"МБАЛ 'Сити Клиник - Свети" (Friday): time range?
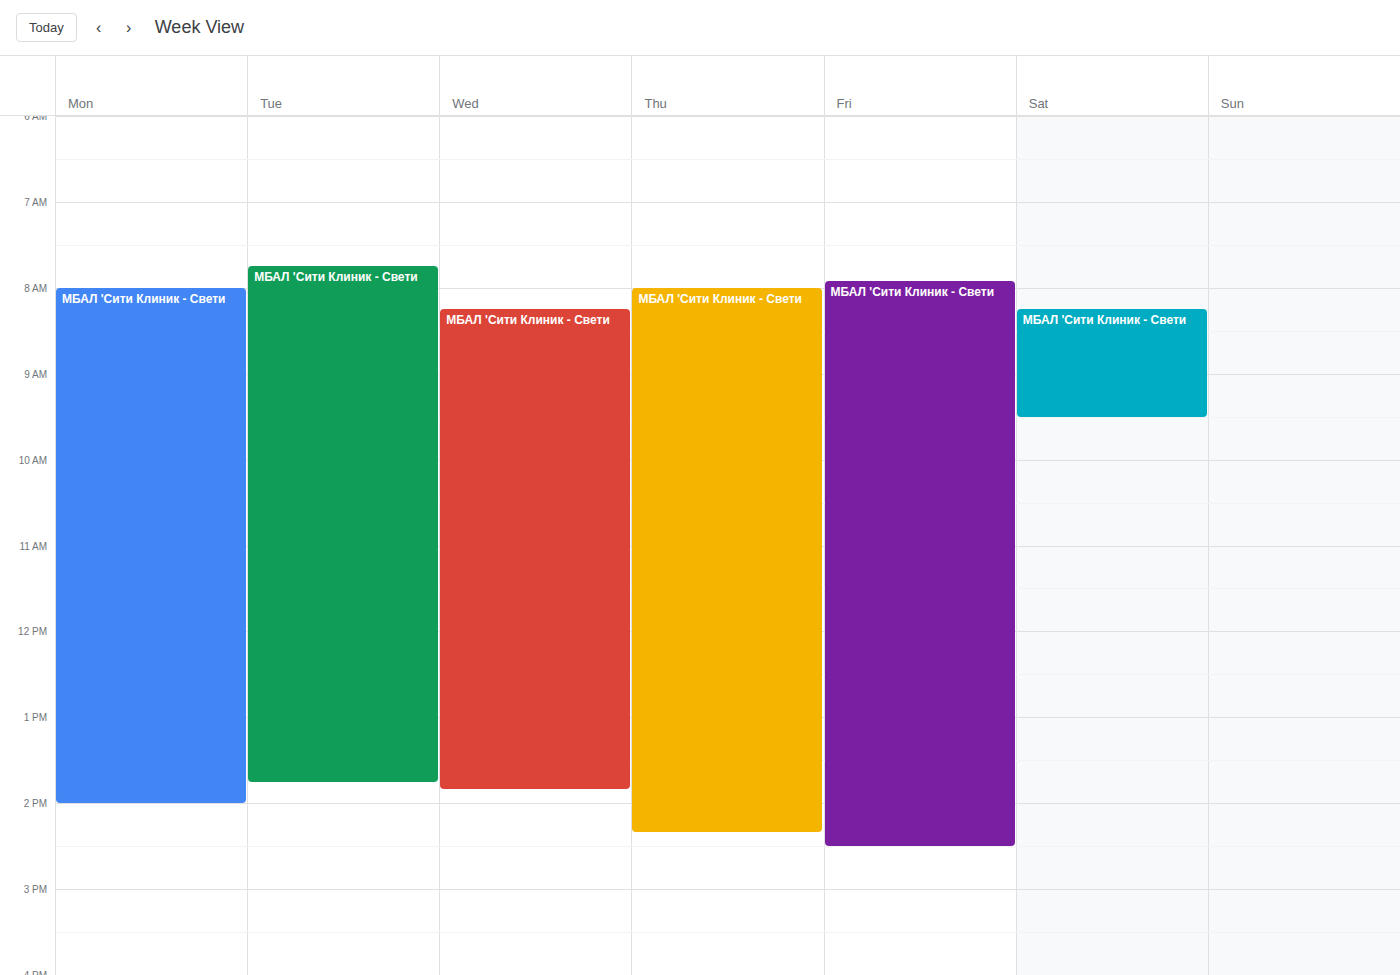
7:55 AM to 2:30 PM